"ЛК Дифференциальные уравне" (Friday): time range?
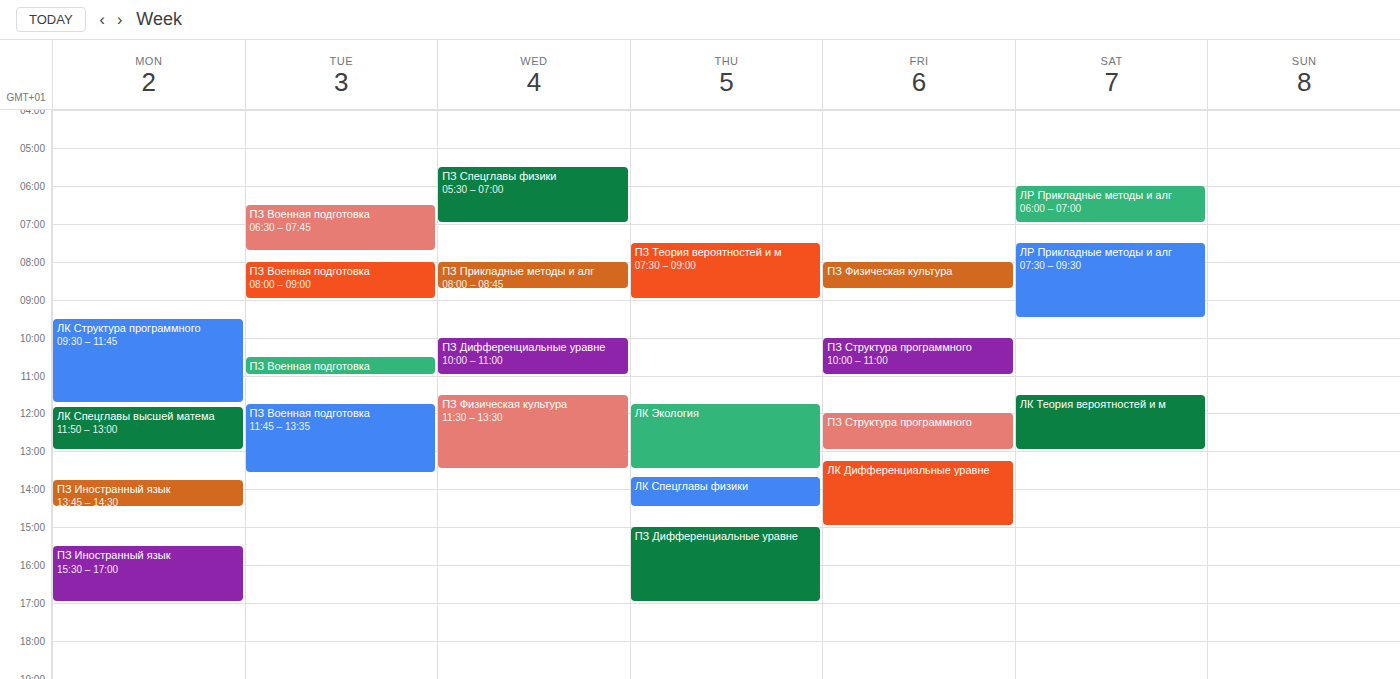
13:15 to 15:00